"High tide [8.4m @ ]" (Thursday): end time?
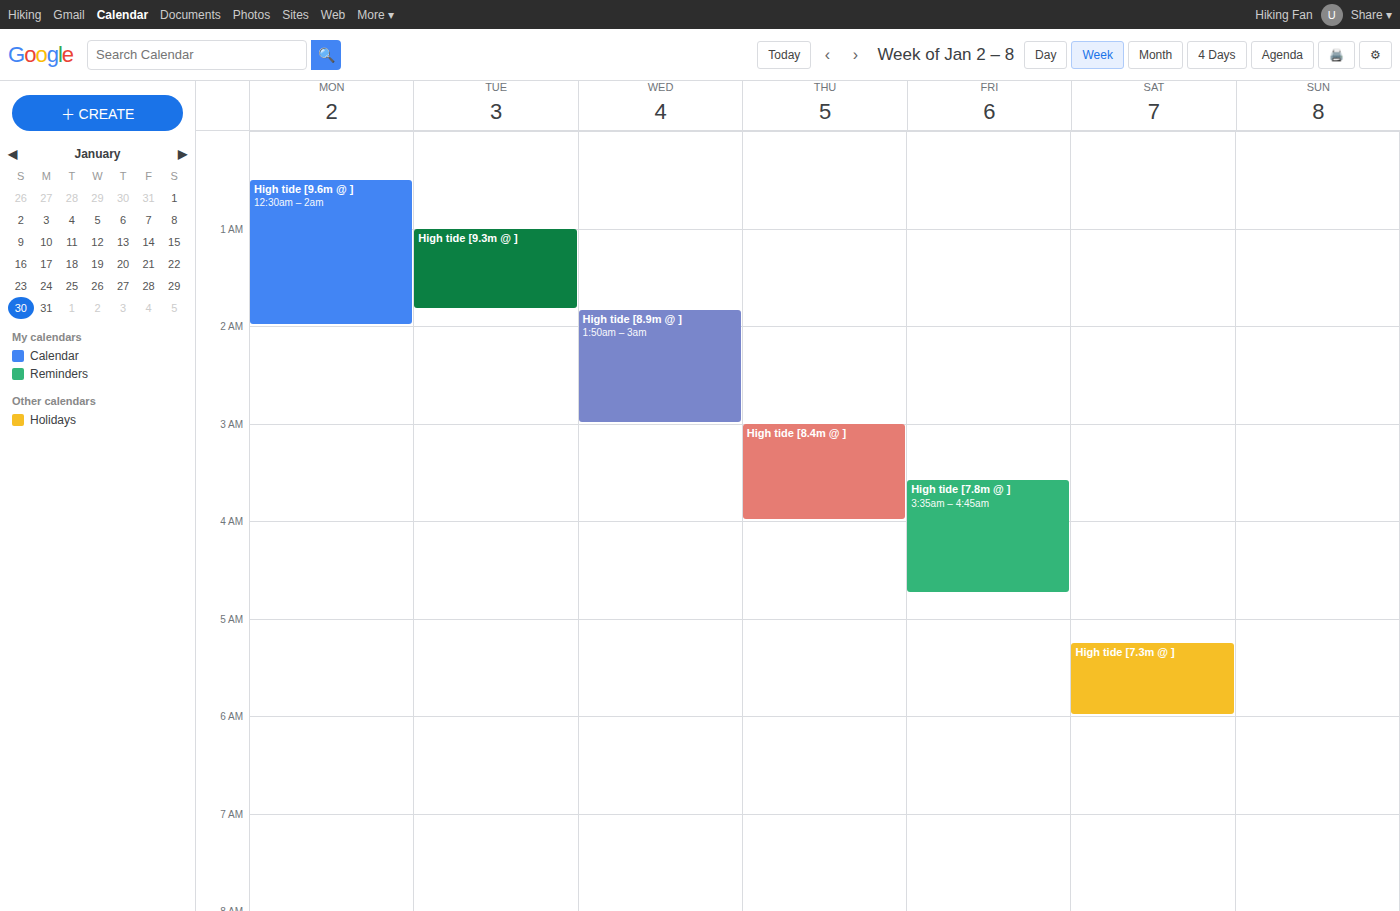
04:00